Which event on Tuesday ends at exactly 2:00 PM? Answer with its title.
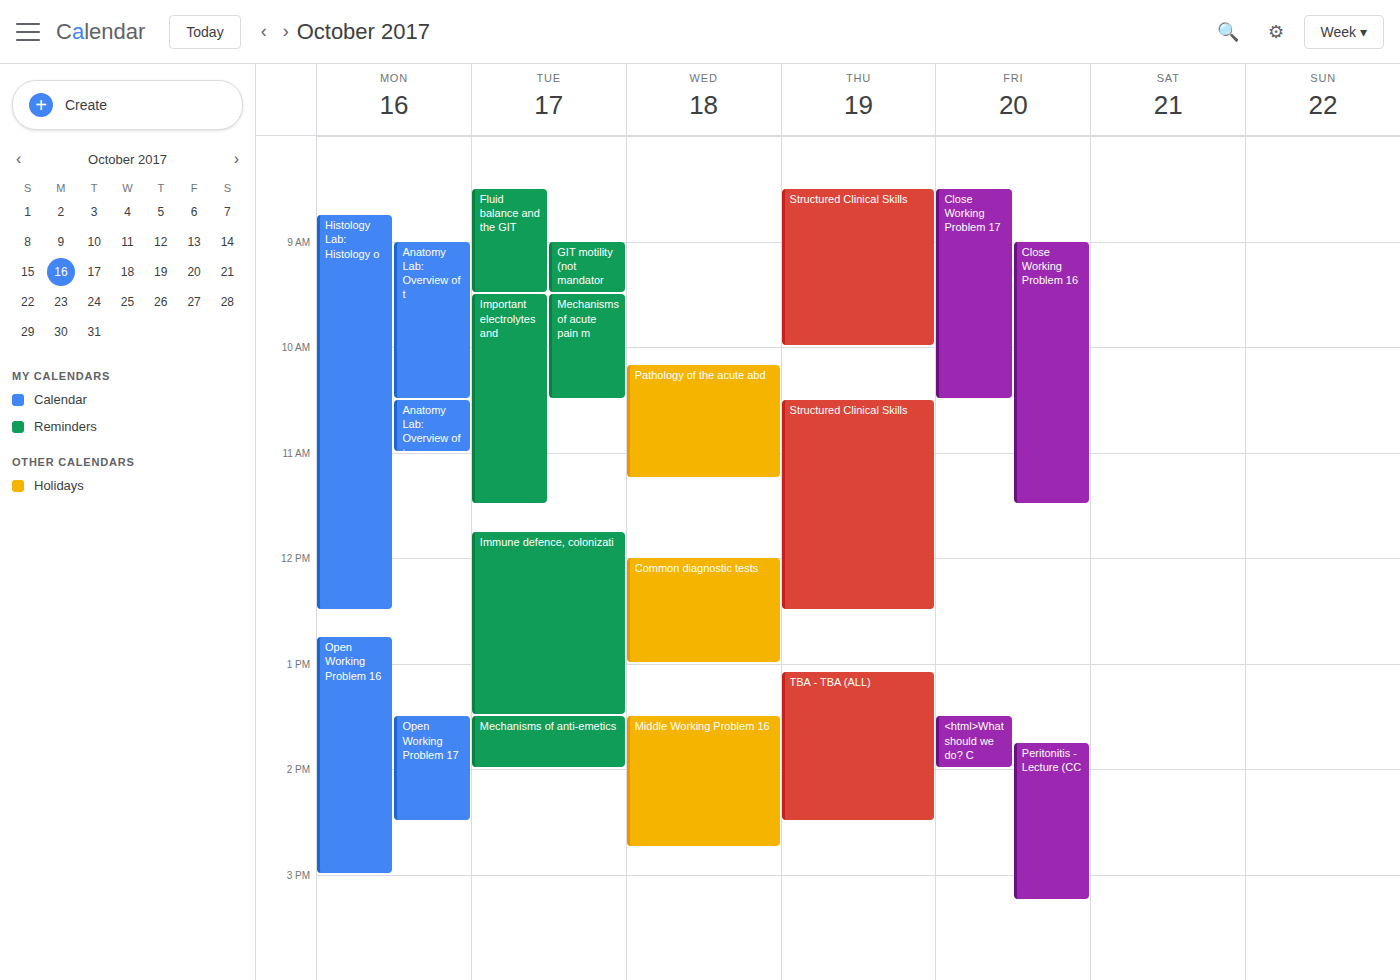
"Mechanisms of anti-emetics"